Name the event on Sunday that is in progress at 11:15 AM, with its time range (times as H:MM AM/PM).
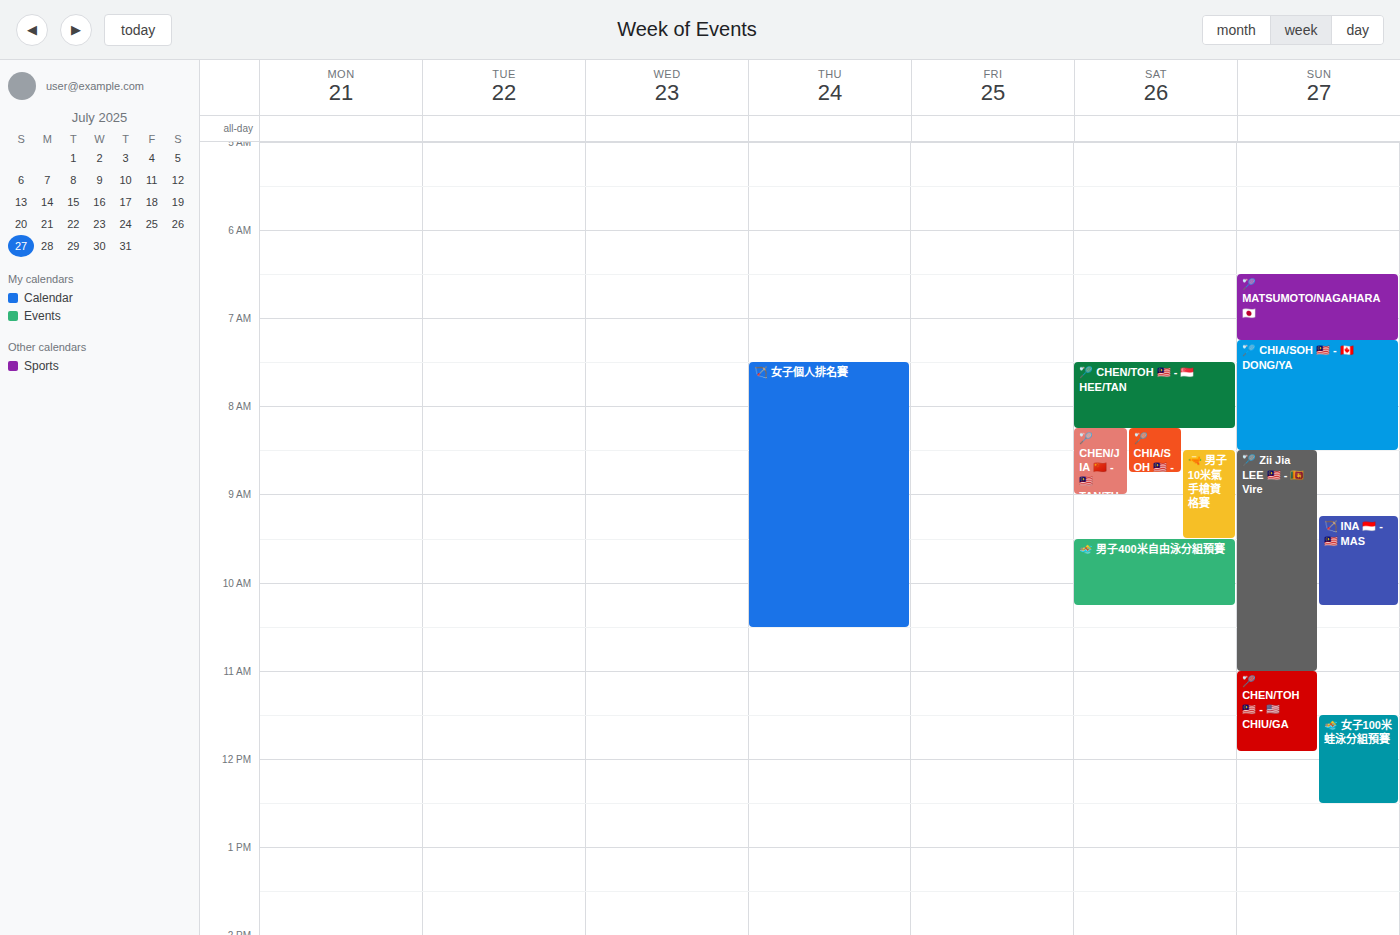
"🏸 CHEN/TOH 🇲🇾 - 🇺🇸 CHIU/GA", 11:00 AM to 11:55 AM